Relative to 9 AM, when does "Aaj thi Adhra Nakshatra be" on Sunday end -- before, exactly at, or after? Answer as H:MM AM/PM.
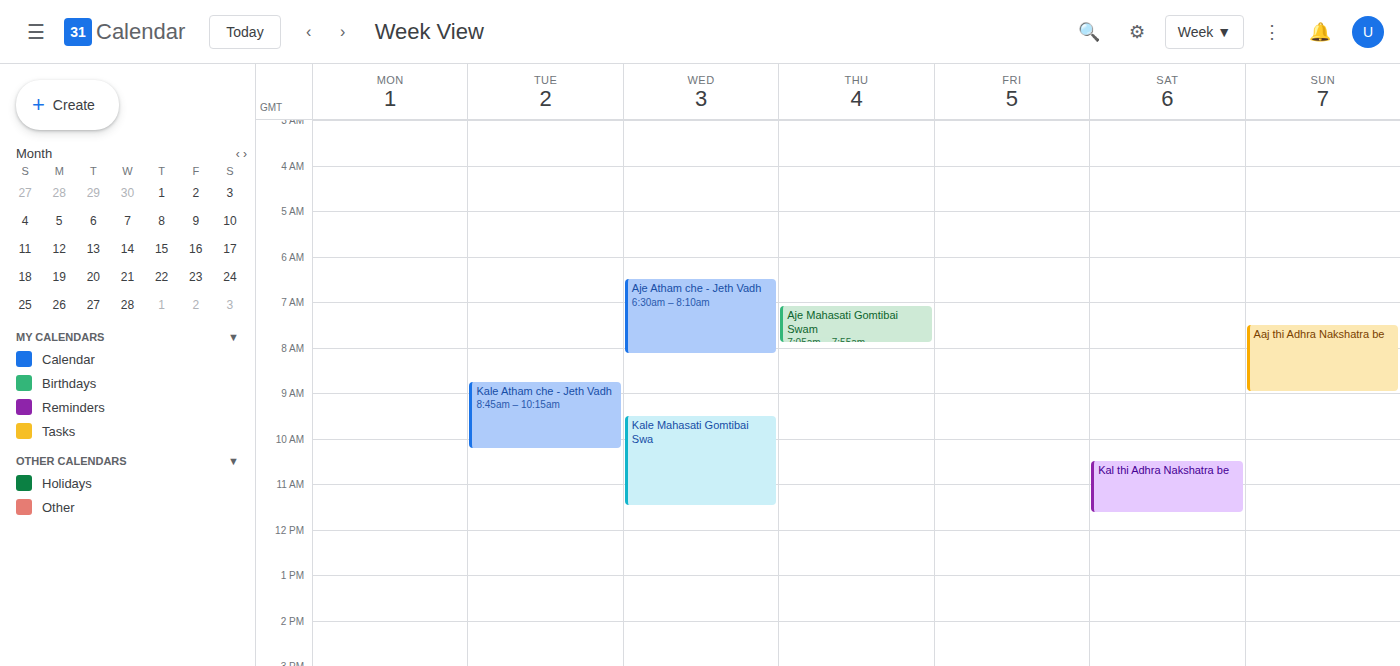
9:00 AM -- exactly at 9 AM, on the 9 AM line.